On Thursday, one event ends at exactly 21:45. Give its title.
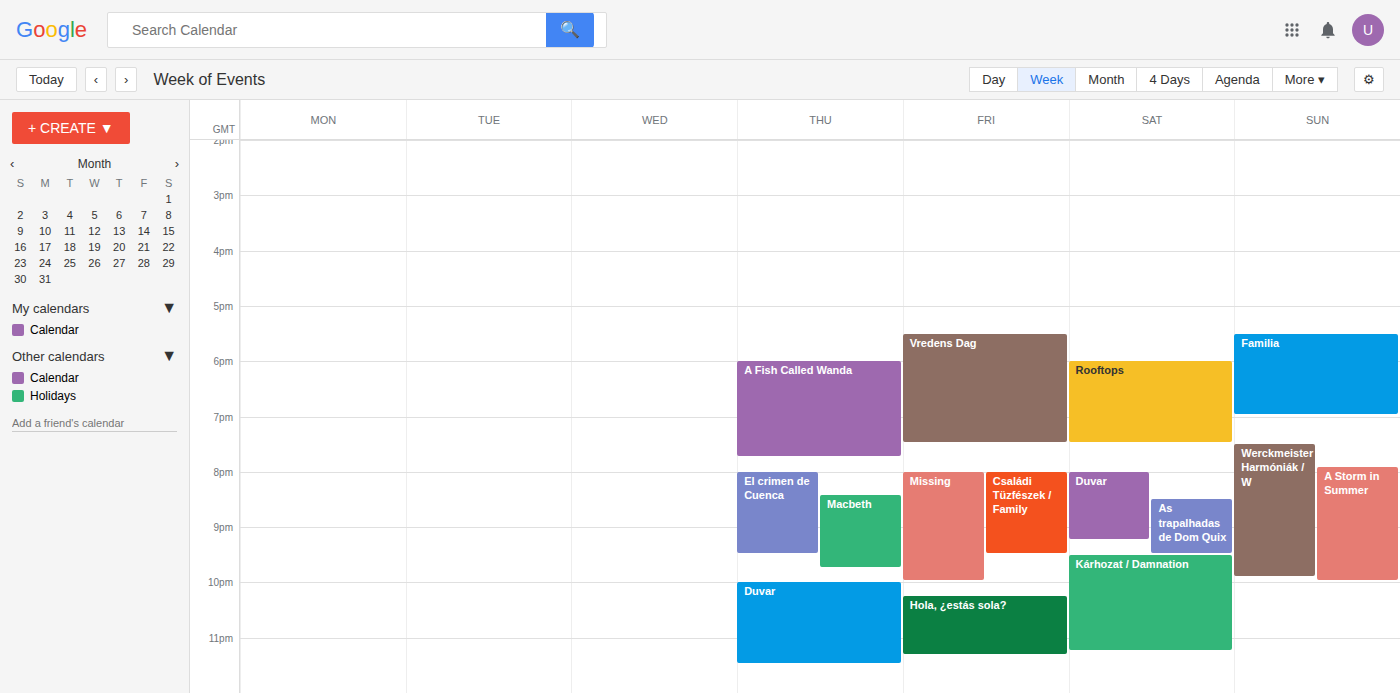
"Macbeth"